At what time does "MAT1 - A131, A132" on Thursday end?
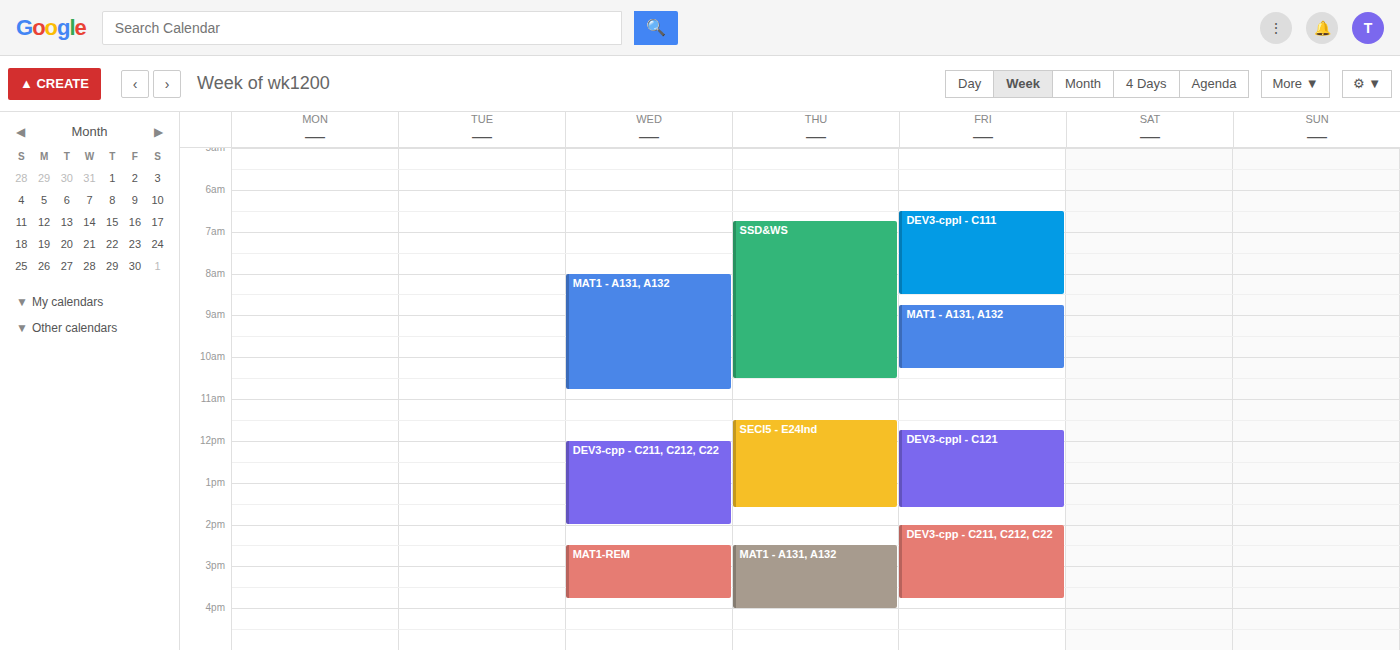
4:00 PM